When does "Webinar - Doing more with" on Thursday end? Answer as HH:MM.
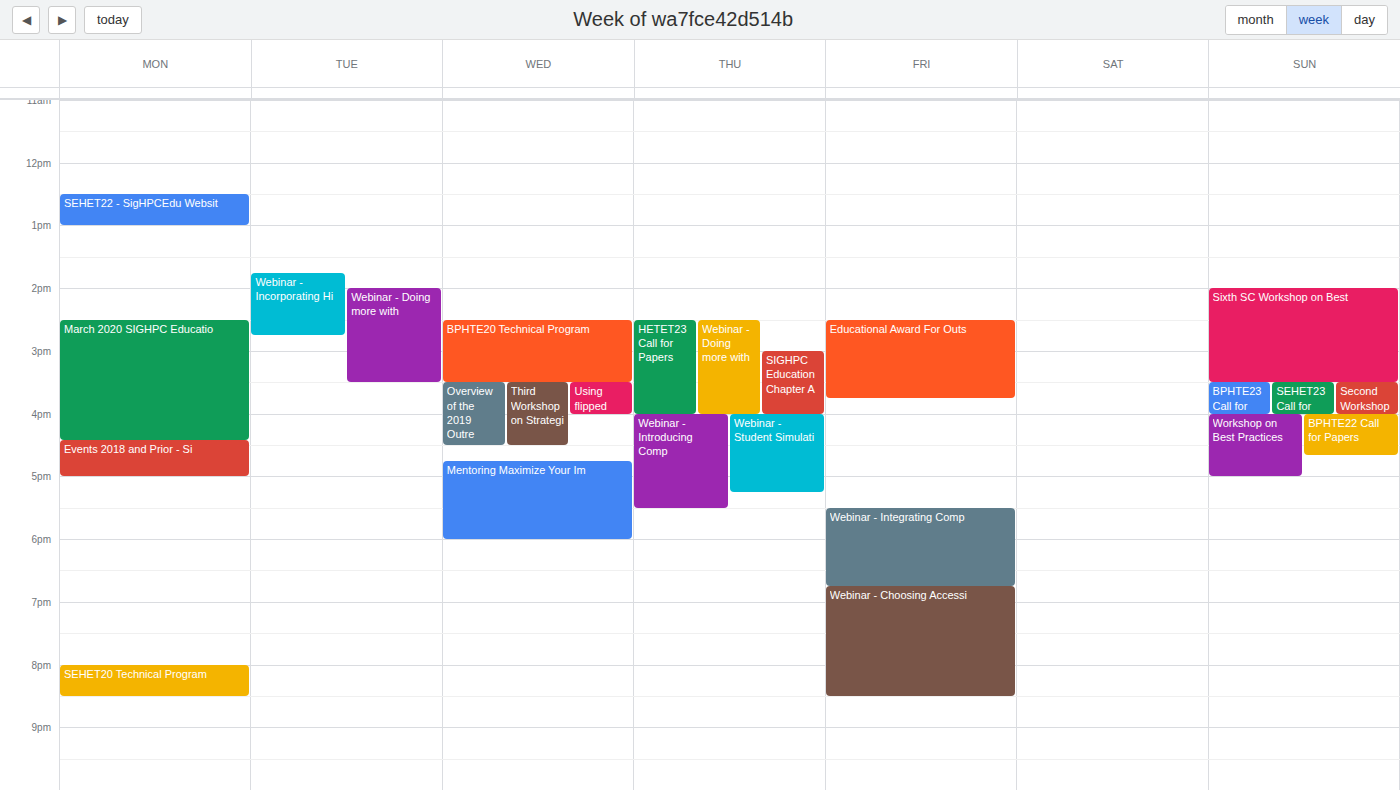
16:00